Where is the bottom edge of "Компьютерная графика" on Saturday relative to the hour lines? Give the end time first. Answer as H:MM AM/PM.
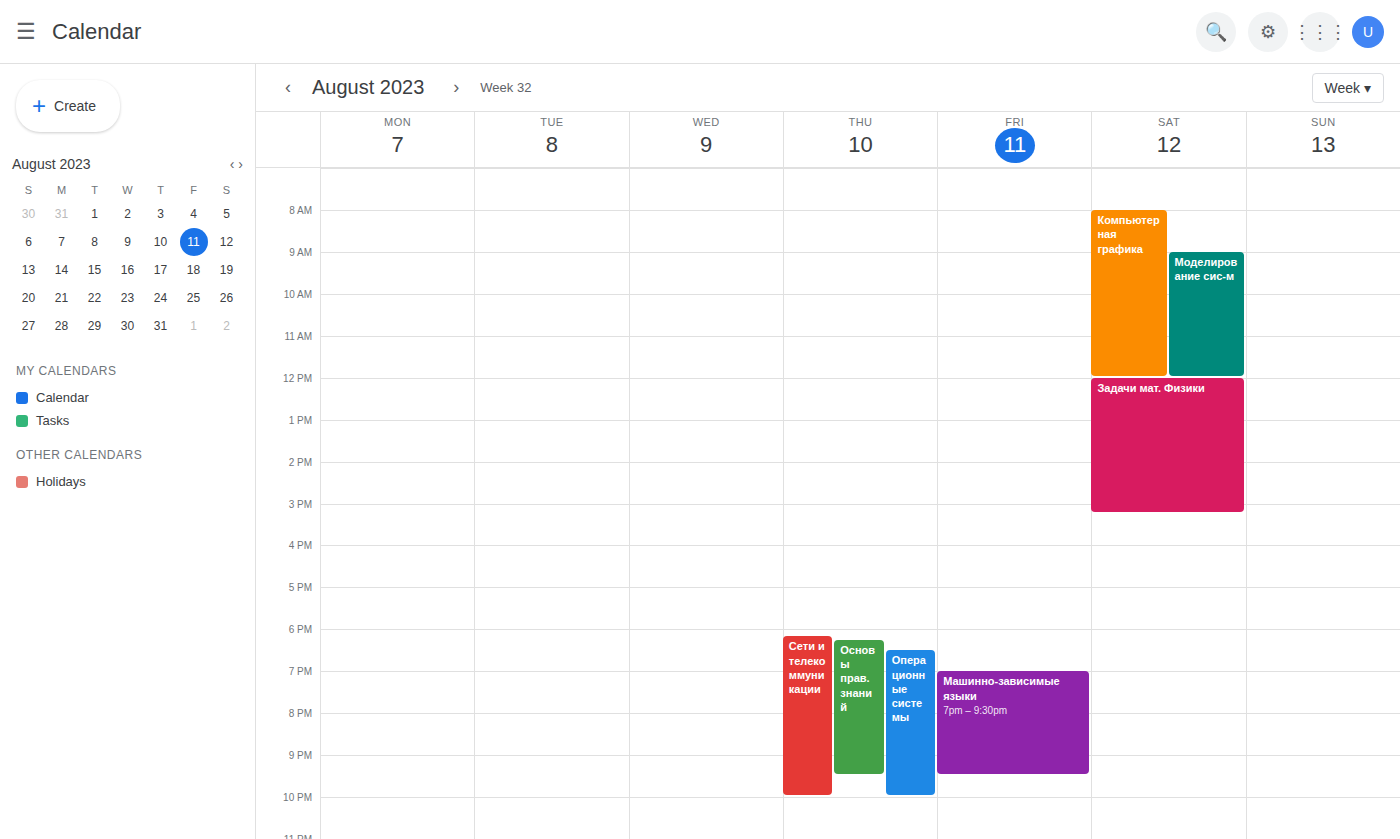
12:00 PM -- exactly on the 12 PM line.